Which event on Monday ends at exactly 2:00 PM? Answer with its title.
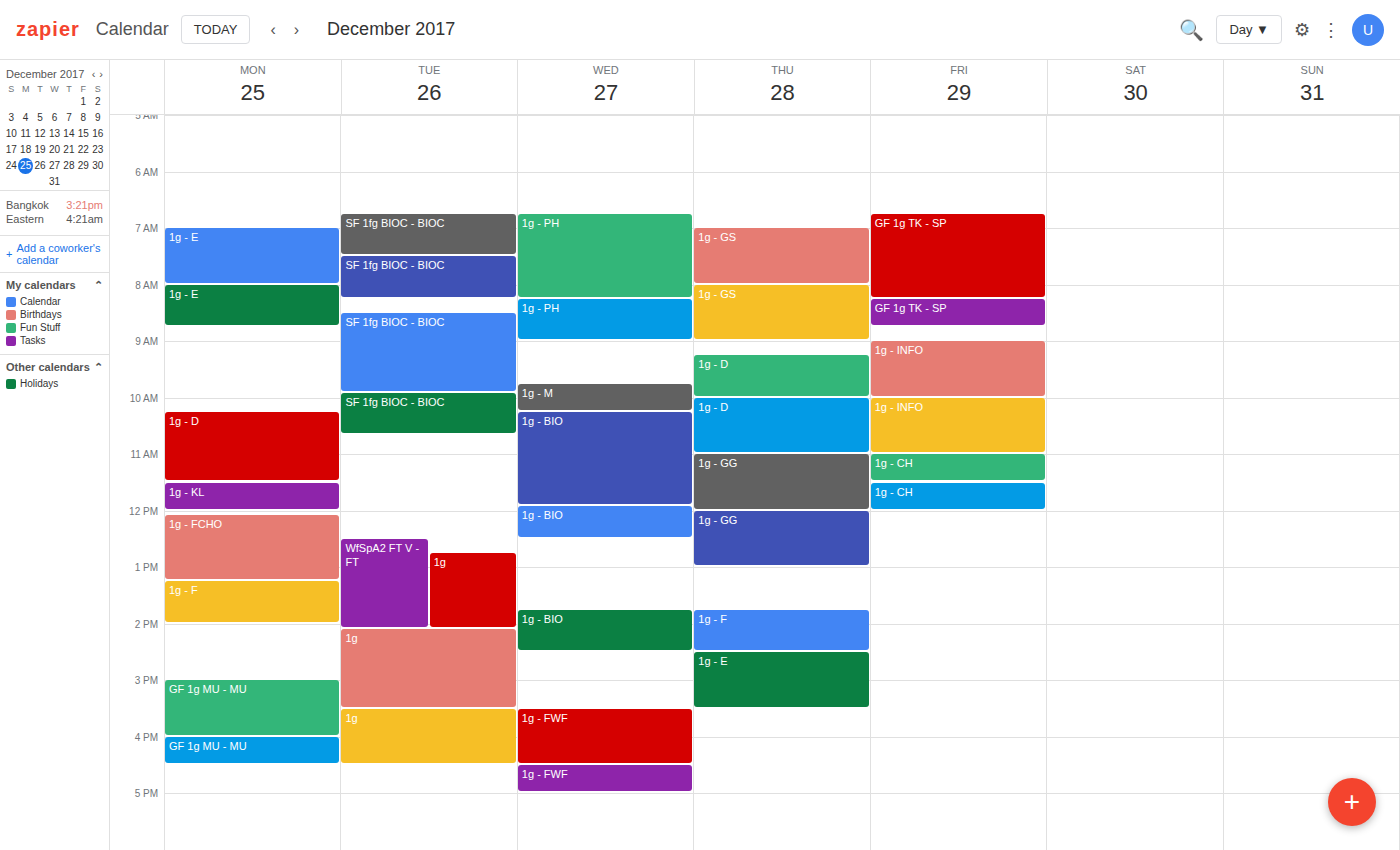
"1g - F"